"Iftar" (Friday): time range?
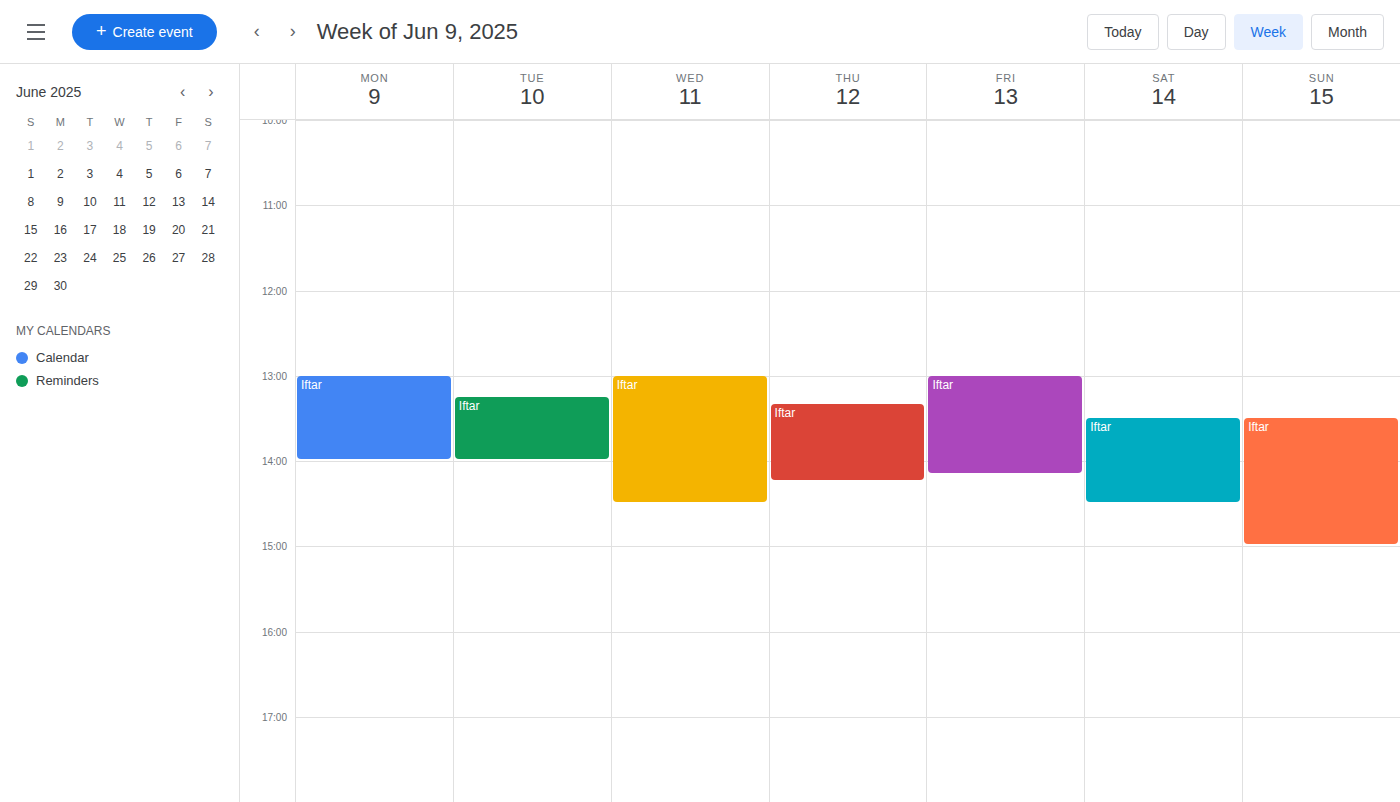
1:00 PM to 2:10 PM